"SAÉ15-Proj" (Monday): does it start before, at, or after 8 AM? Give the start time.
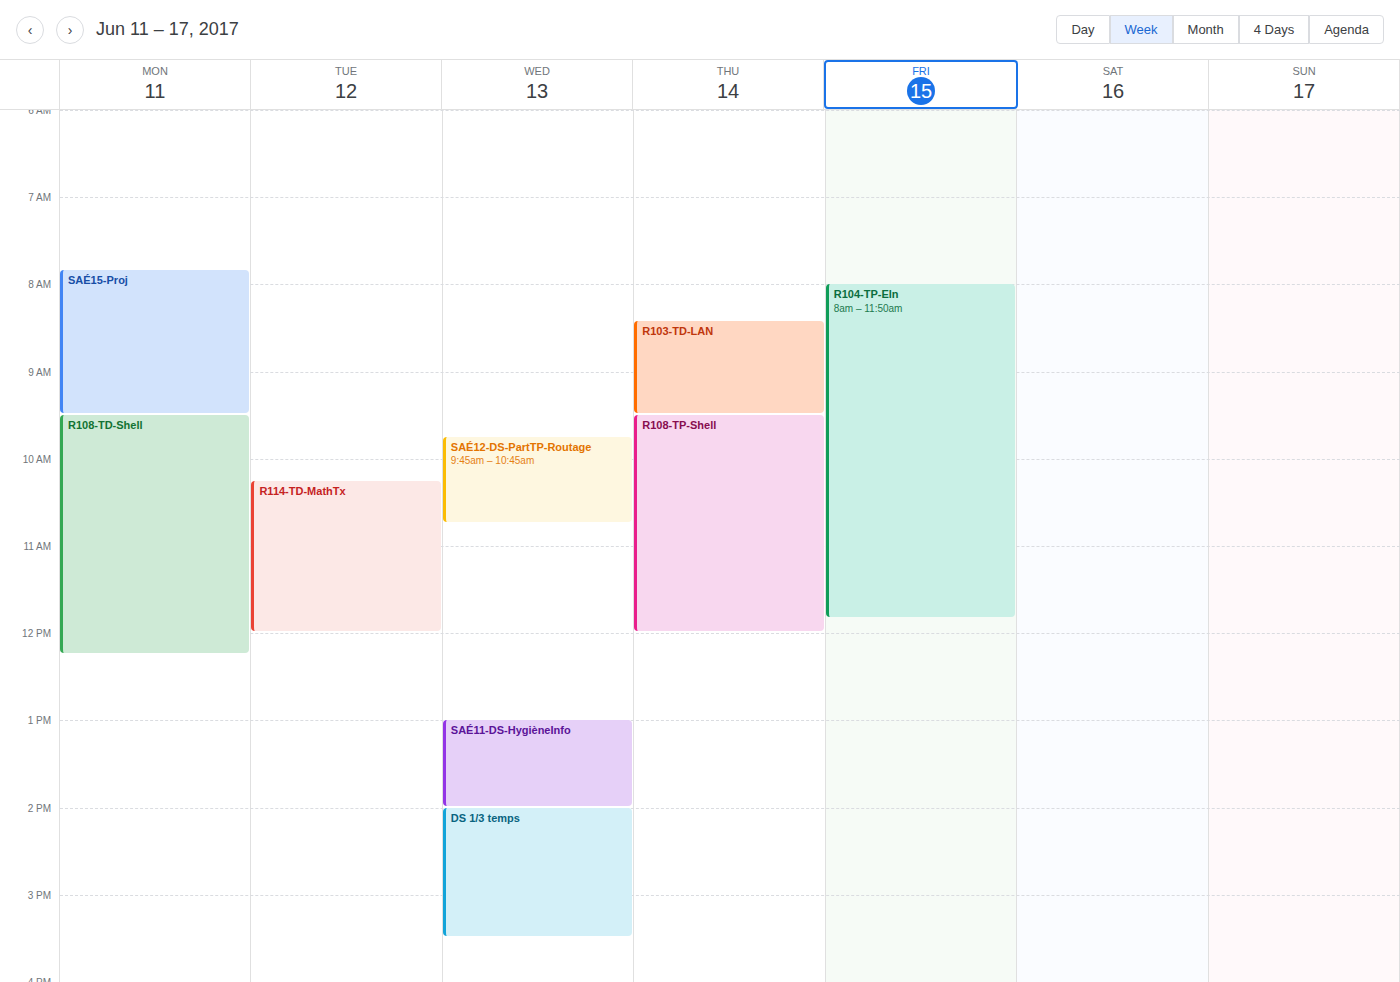
7:50 AM -- before 8 AM, 10 minutes above the 8 AM line.